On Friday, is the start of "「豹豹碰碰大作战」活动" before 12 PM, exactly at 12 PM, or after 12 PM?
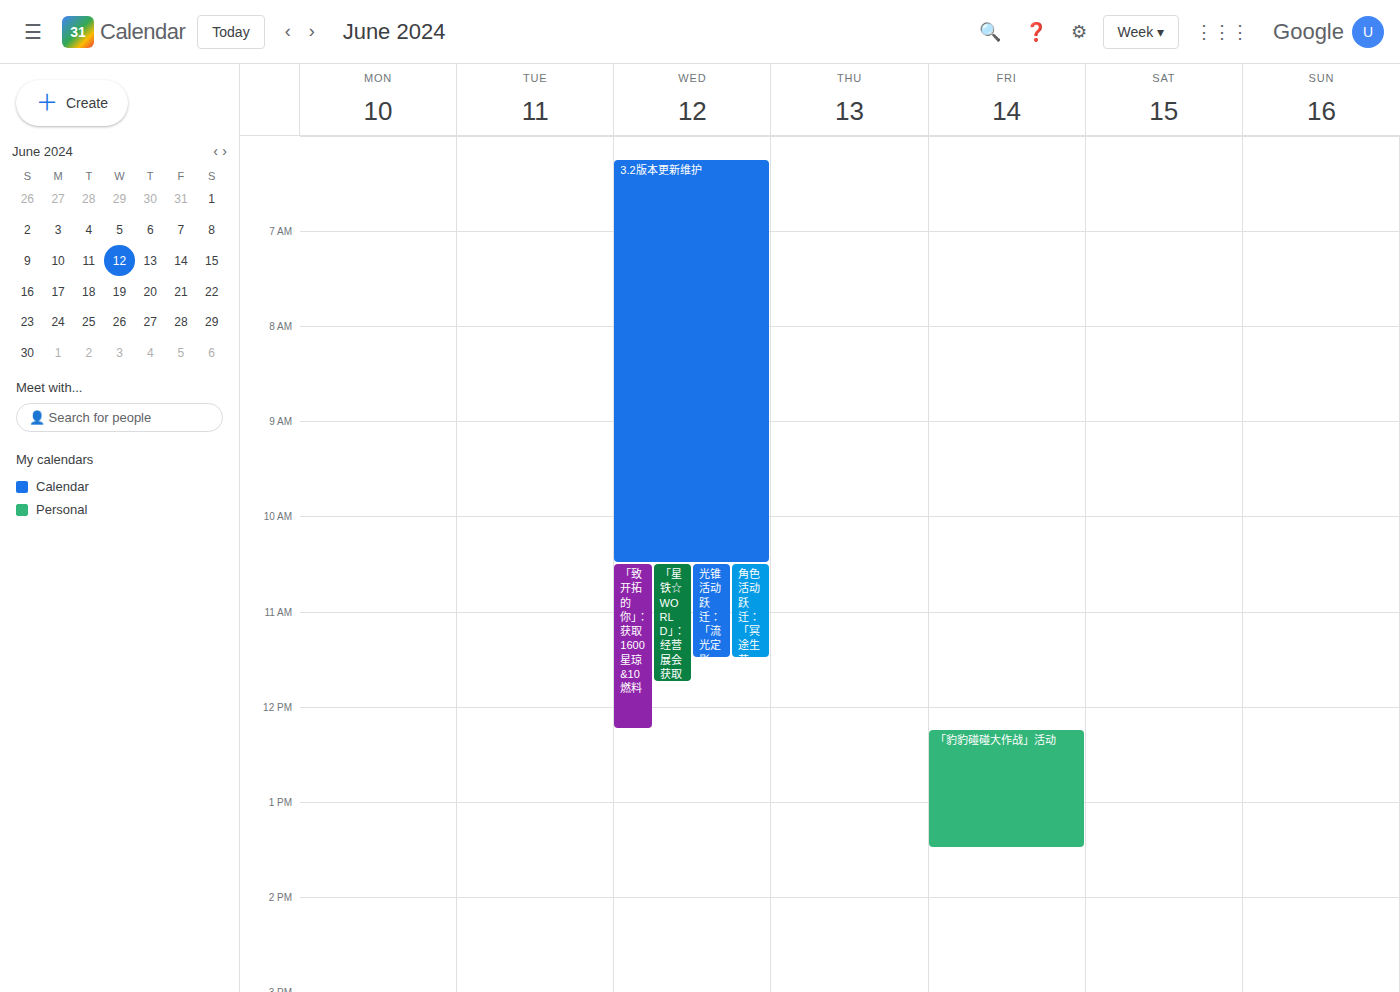
12:15 PM -- after 12 PM, 15 minutes below the 12 PM line.